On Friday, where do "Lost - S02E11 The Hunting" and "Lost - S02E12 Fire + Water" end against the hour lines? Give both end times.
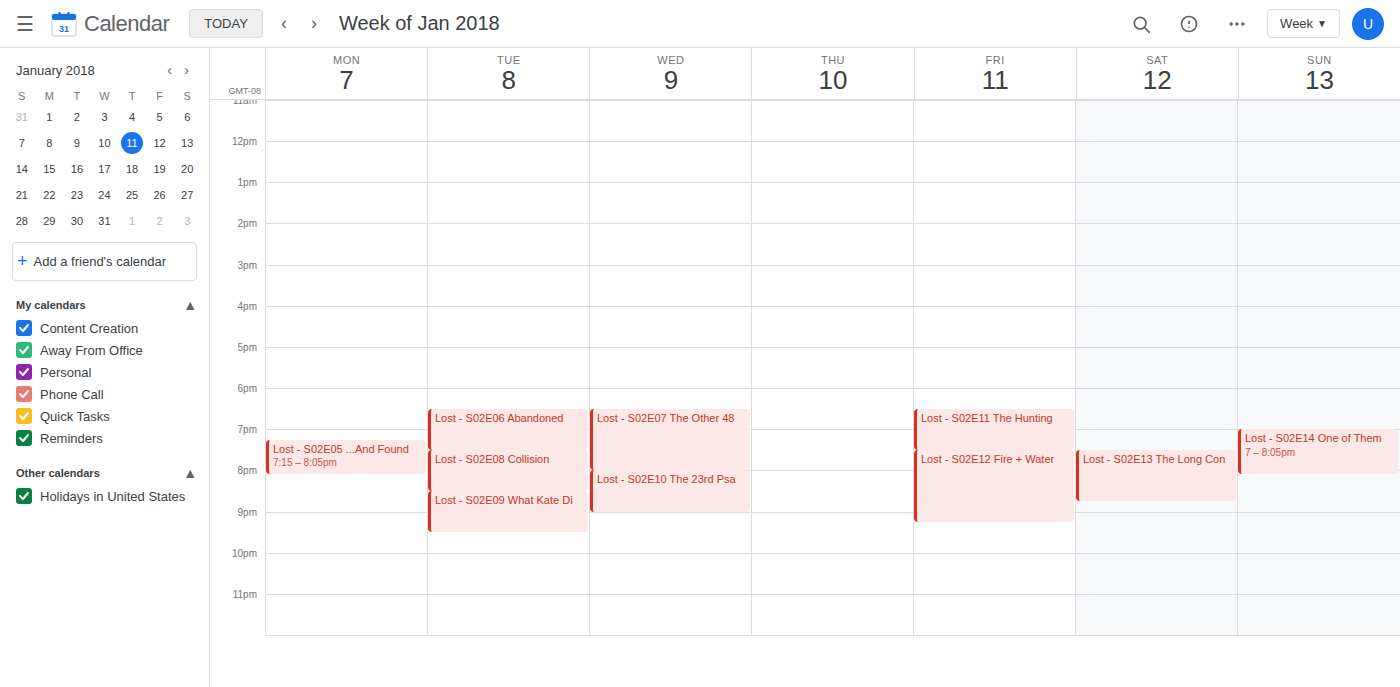
"Lost - S02E11 The Hunting": 7:30 PM, halfway between the 7 PM and 8 PM lines. "Lost - S02E12 Fire + Water": 9:15 PM, neither: a quarter of the way from the 9 PM line to the 10 PM line.